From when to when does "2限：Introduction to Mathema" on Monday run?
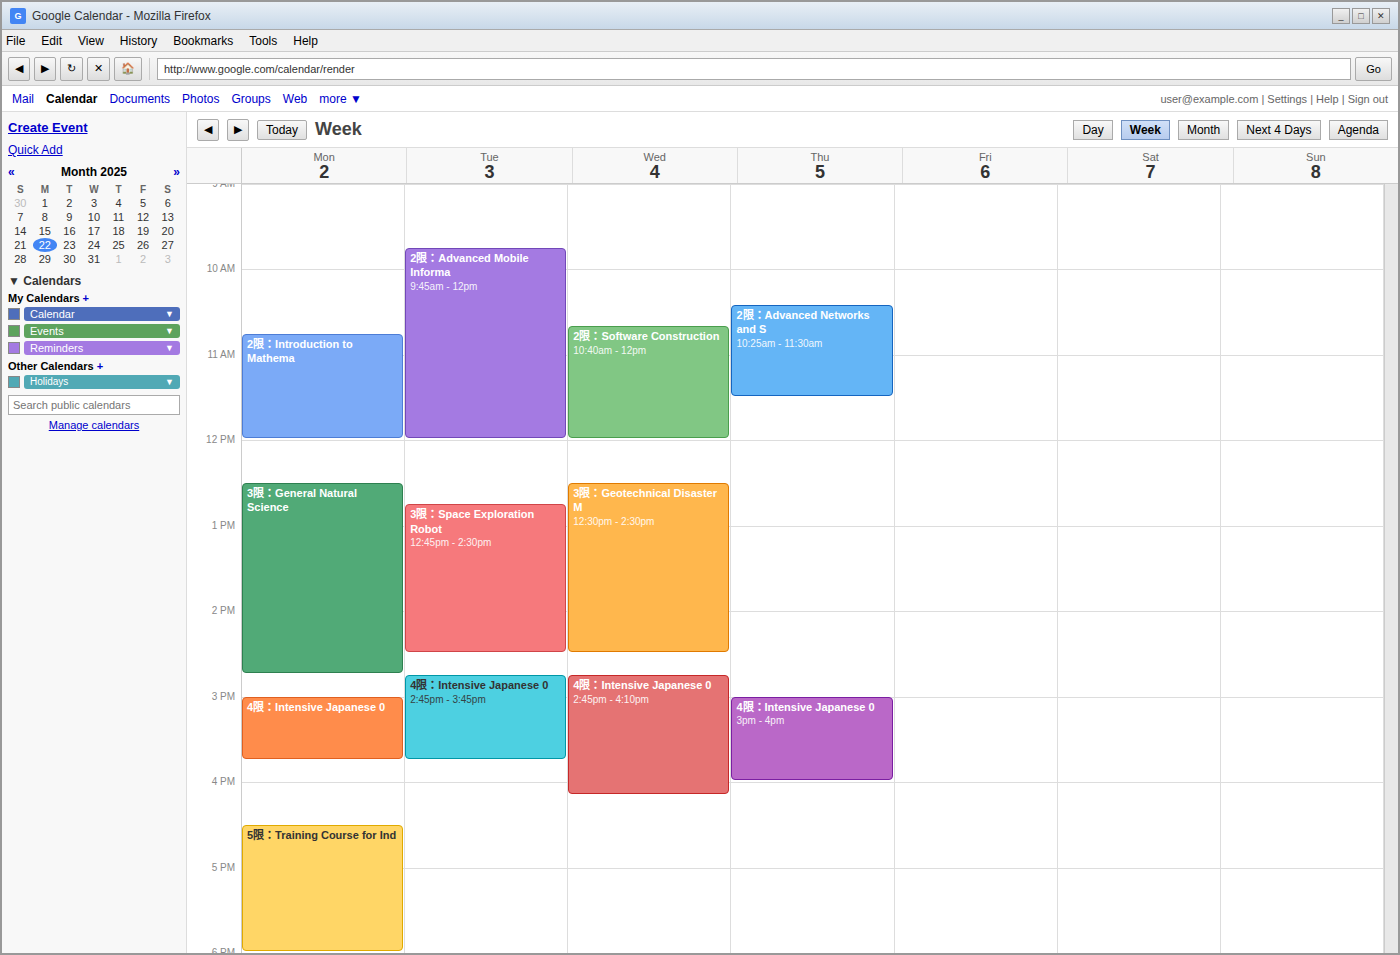
10:45 AM to 12:00 PM